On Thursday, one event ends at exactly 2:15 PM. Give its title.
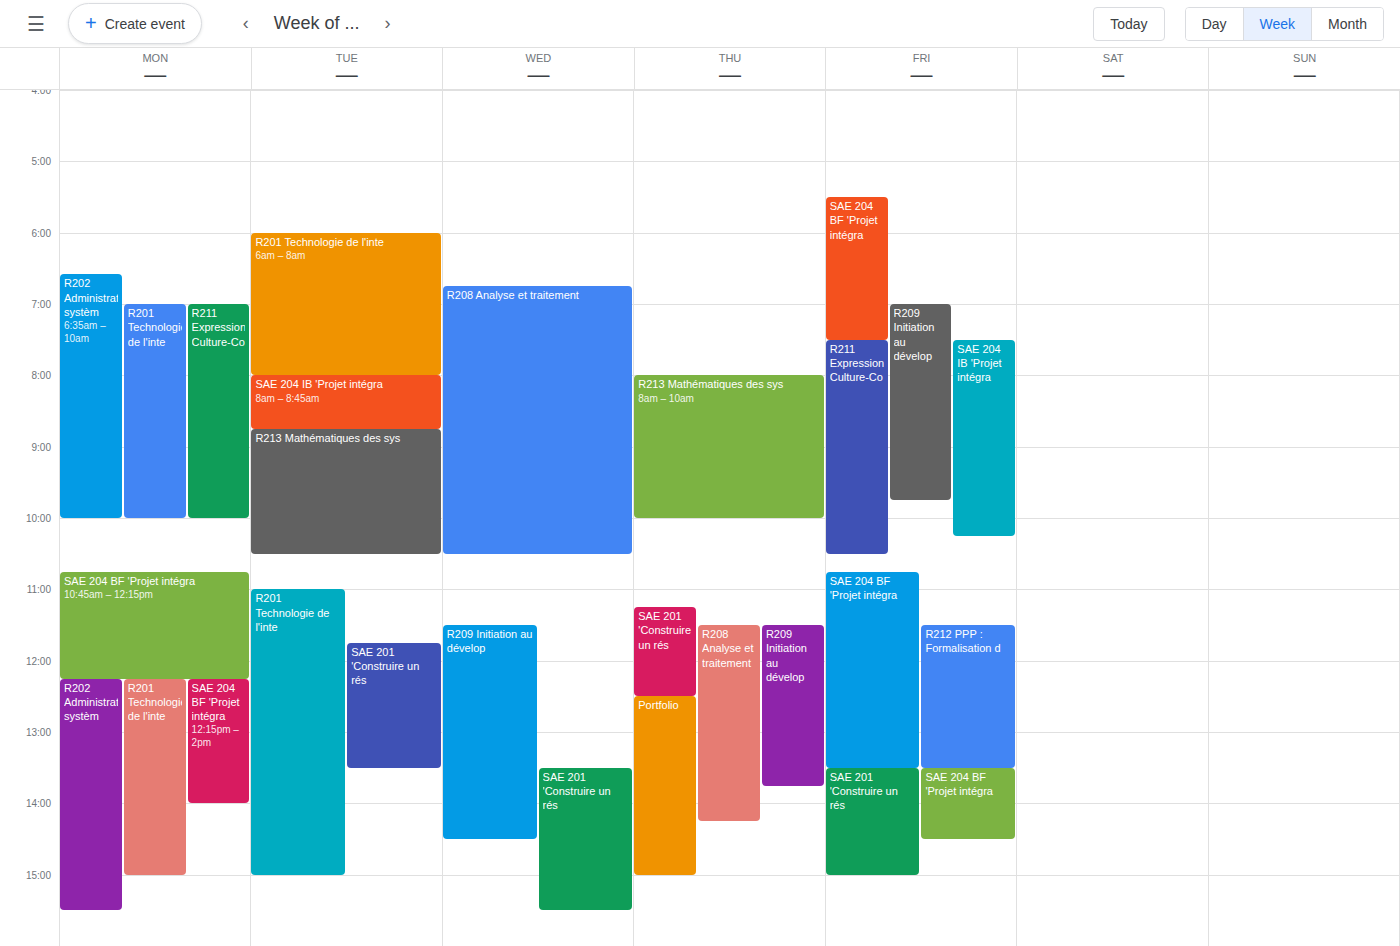
"R208 Analyse et traitement"